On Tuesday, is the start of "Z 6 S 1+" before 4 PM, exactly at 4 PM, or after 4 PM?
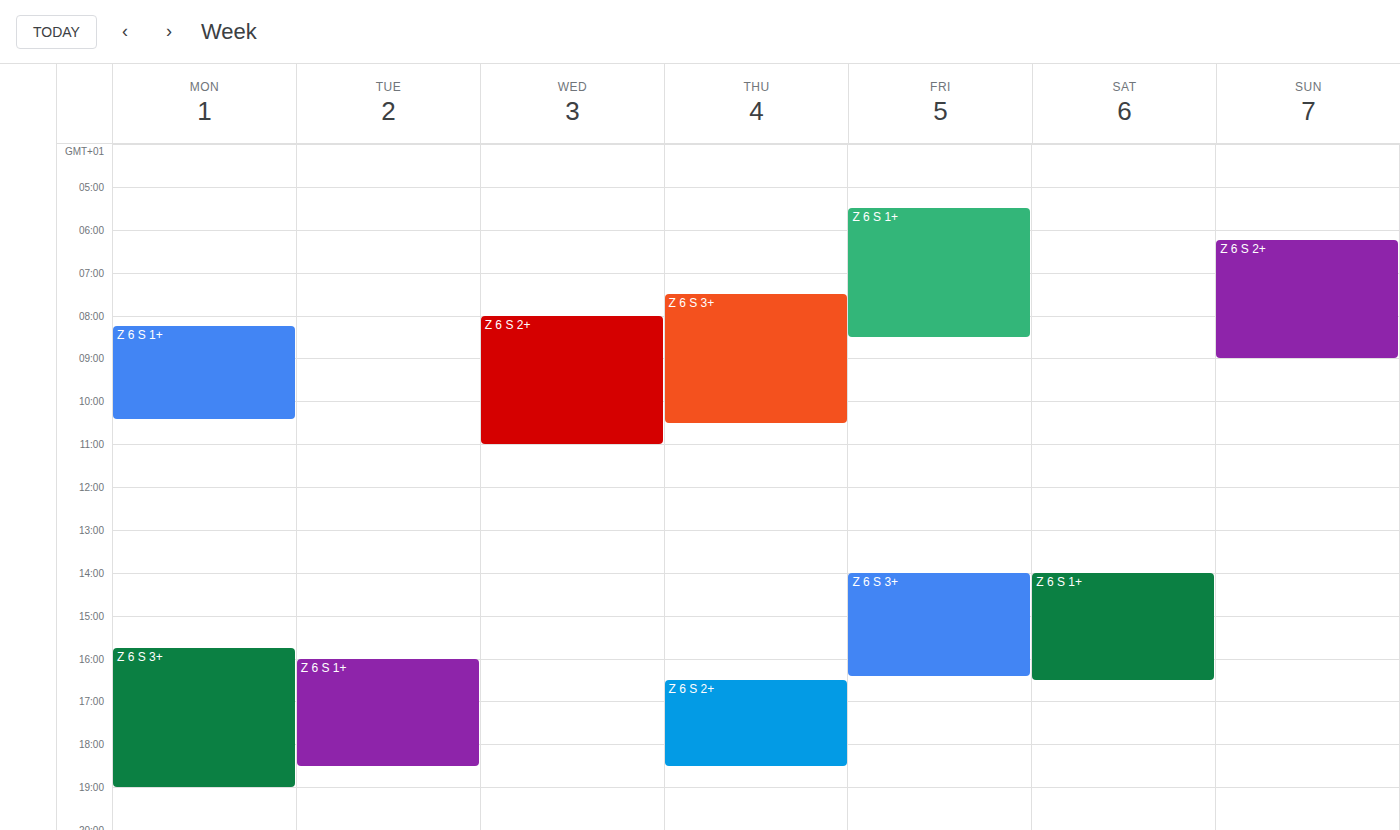
4:00 PM -- exactly at 4 PM, on the 4 PM line.